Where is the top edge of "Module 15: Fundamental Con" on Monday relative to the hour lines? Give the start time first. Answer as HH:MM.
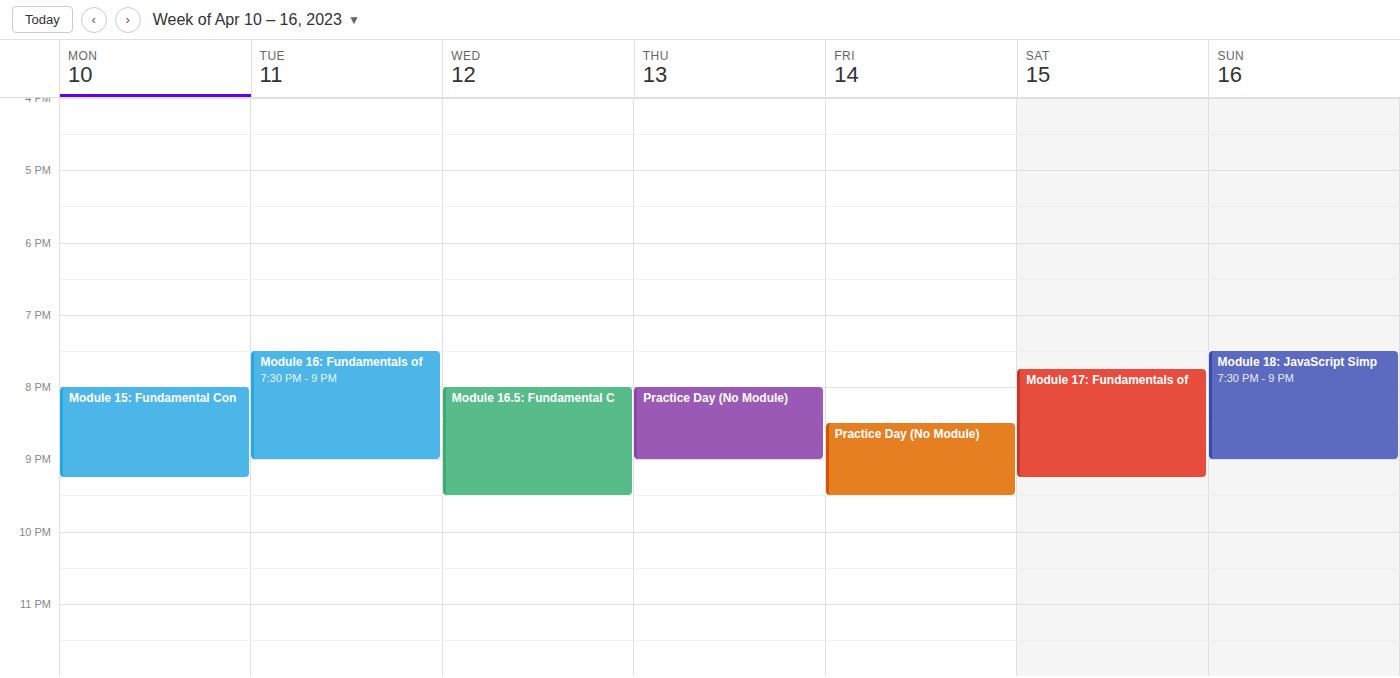
20:00 -- exactly on the 20:00 line.